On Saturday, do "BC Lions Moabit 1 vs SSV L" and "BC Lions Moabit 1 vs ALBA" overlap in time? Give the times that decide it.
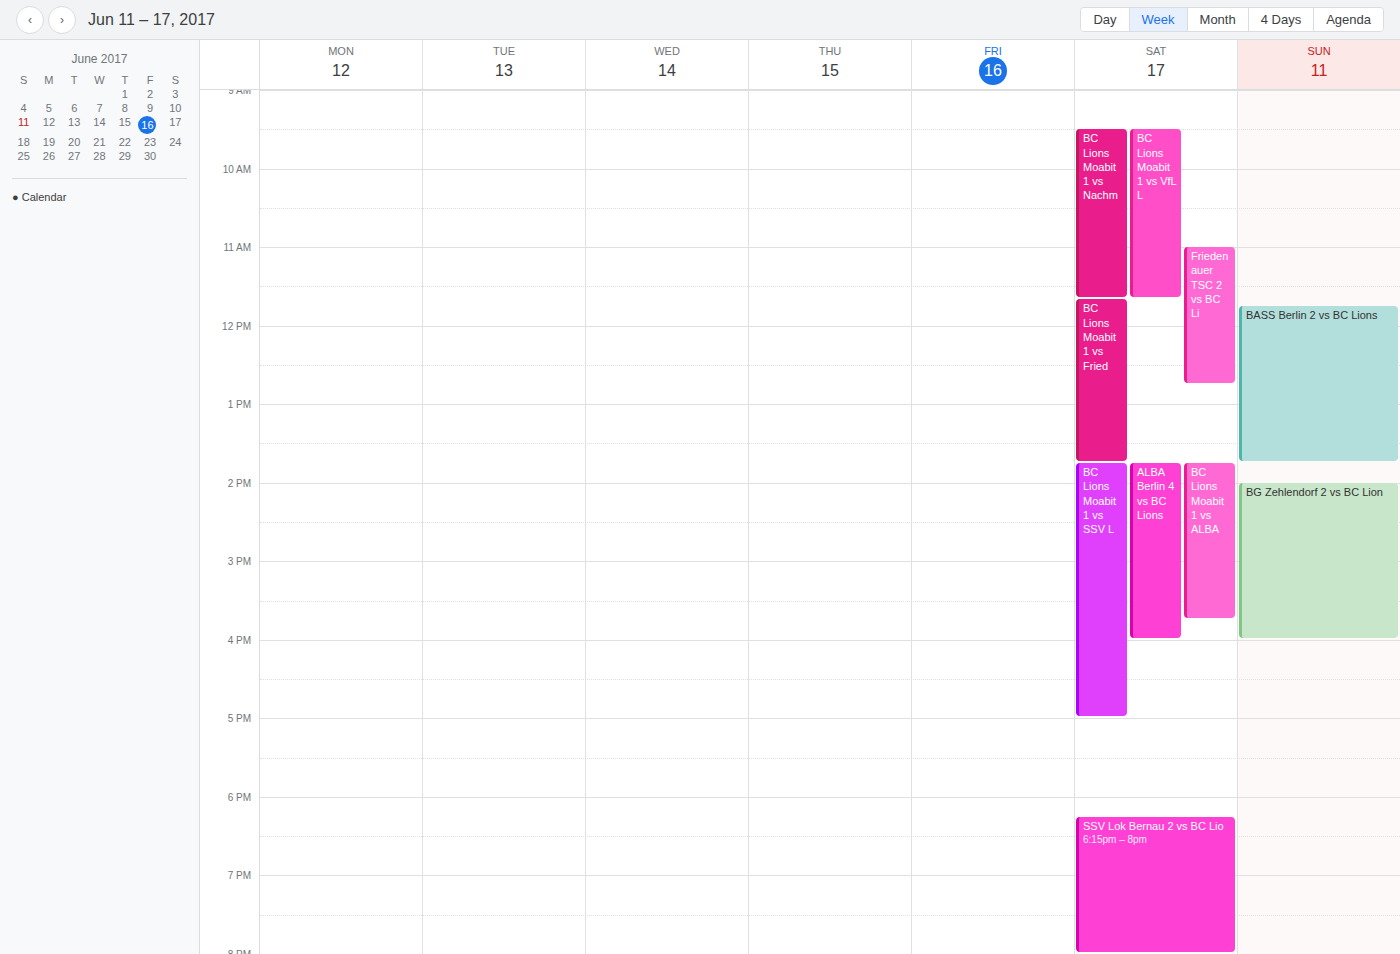
"BC Lions Moabit 1 vs ALBA" runs 1:45 PM to 3:45 PM, inside "BC Lions Moabit 1 vs SSV L" -- they overlap.